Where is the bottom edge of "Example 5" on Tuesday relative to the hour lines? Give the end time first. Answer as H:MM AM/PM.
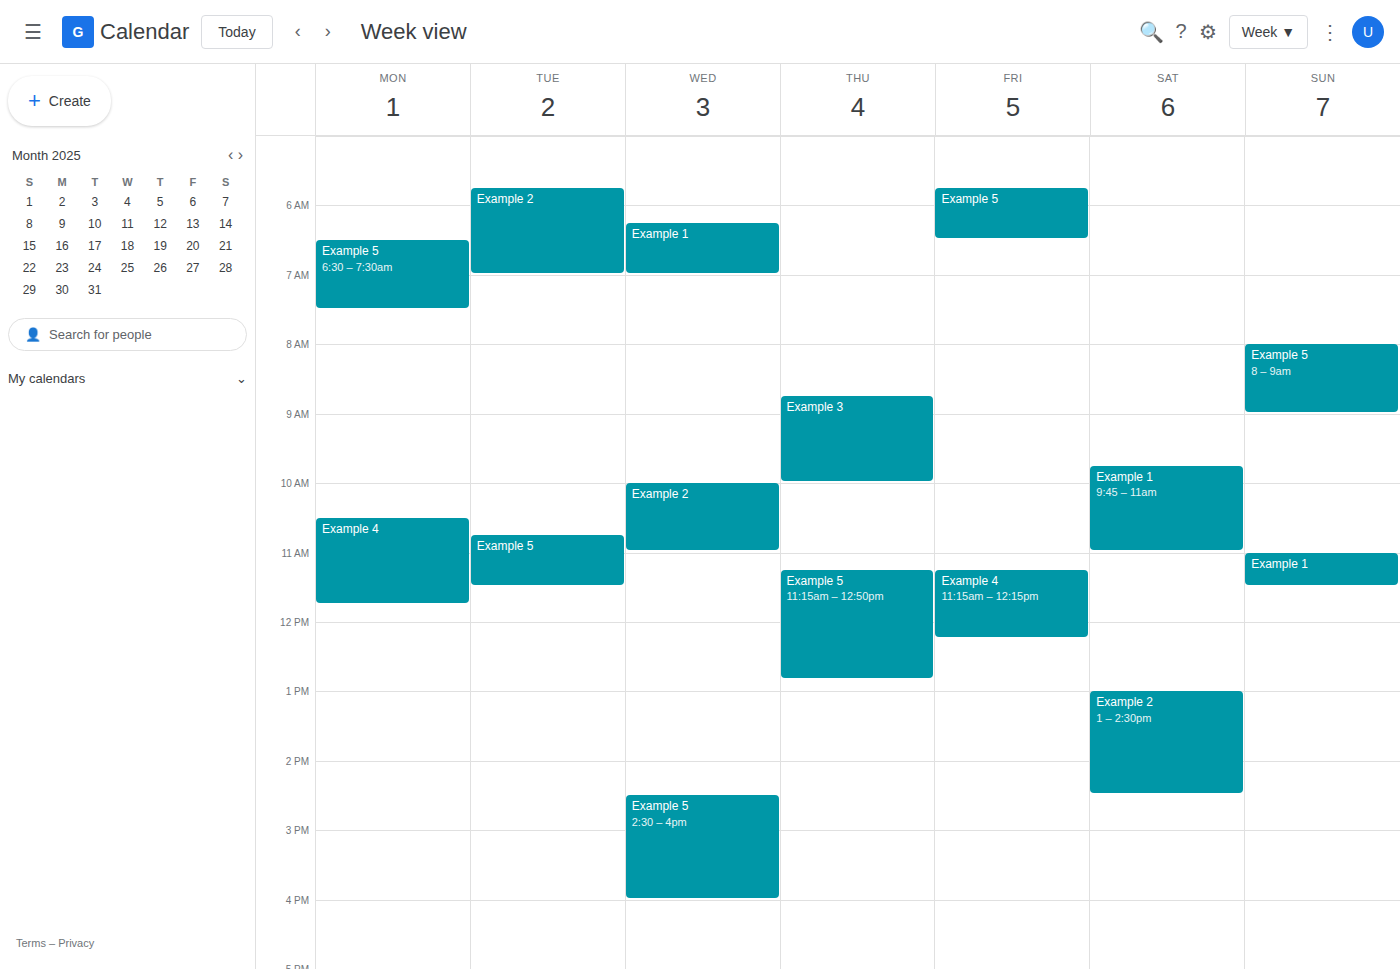
11:30 AM -- halfway between the 11 AM and 12 PM lines.